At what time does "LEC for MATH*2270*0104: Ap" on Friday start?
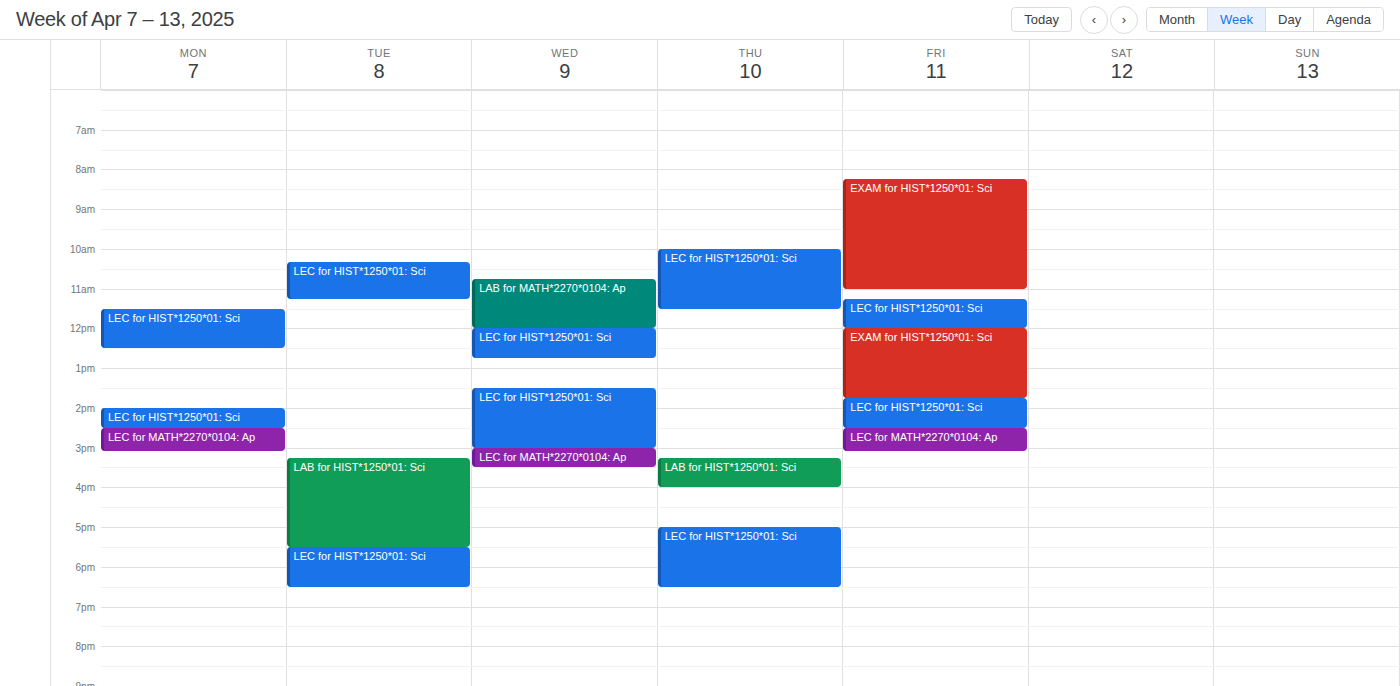
2:30 PM